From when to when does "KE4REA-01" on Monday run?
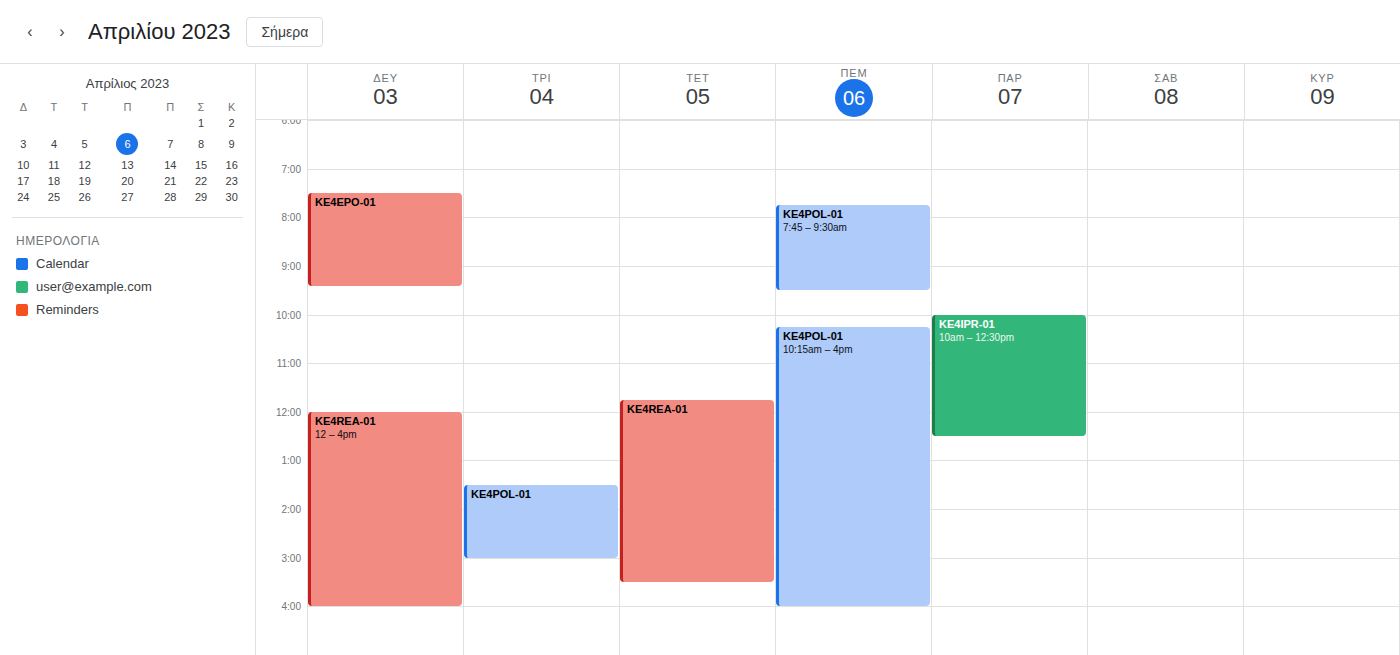
12:00 PM to 4:00 PM